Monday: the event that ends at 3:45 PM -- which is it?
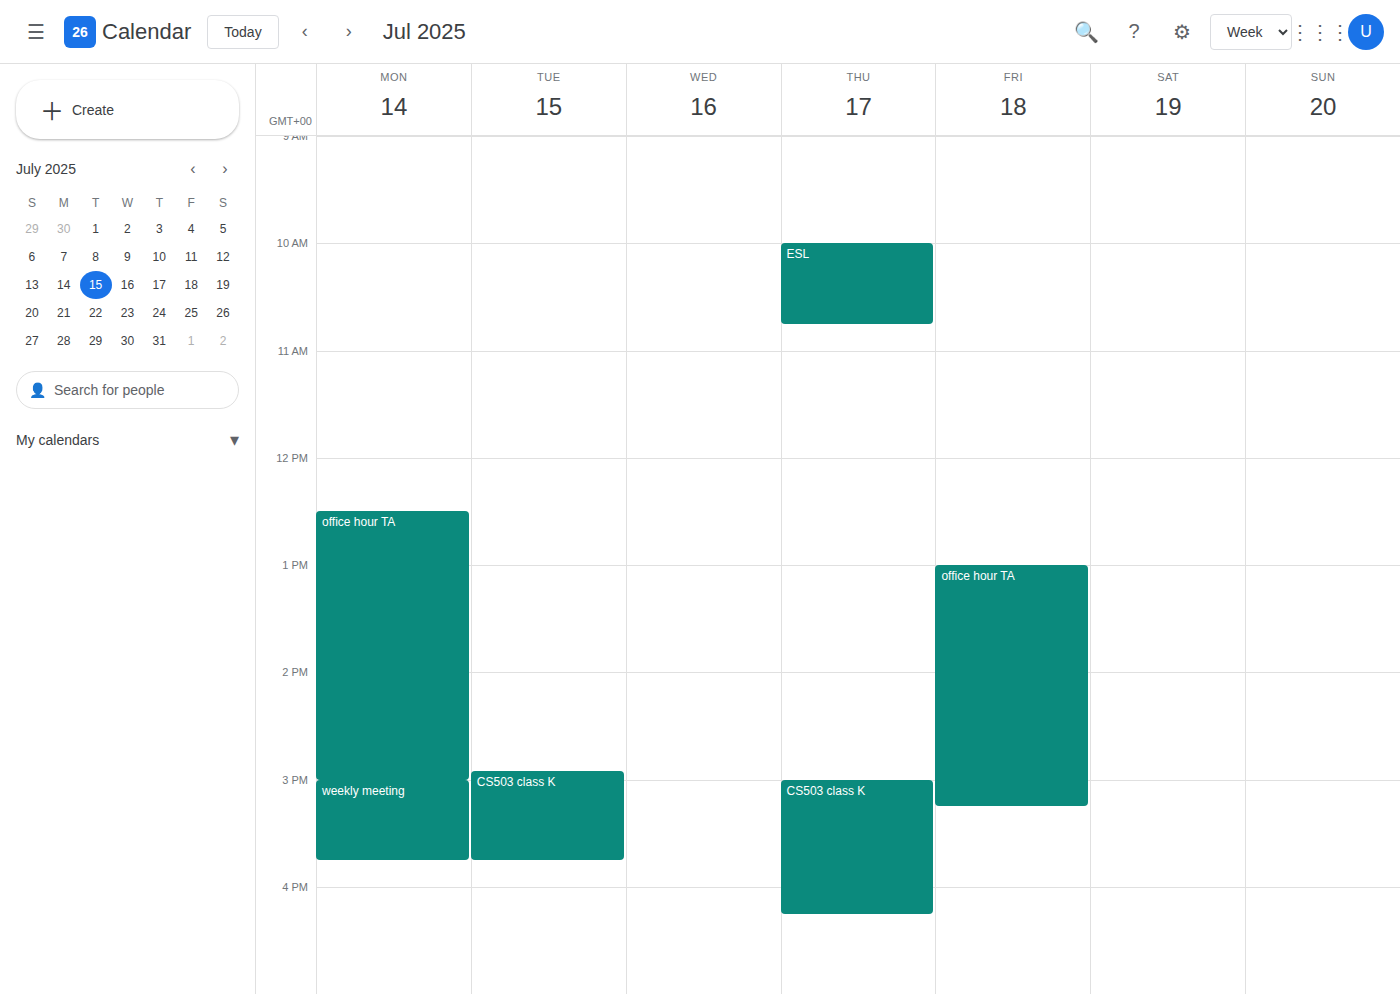
"weekly meeting"